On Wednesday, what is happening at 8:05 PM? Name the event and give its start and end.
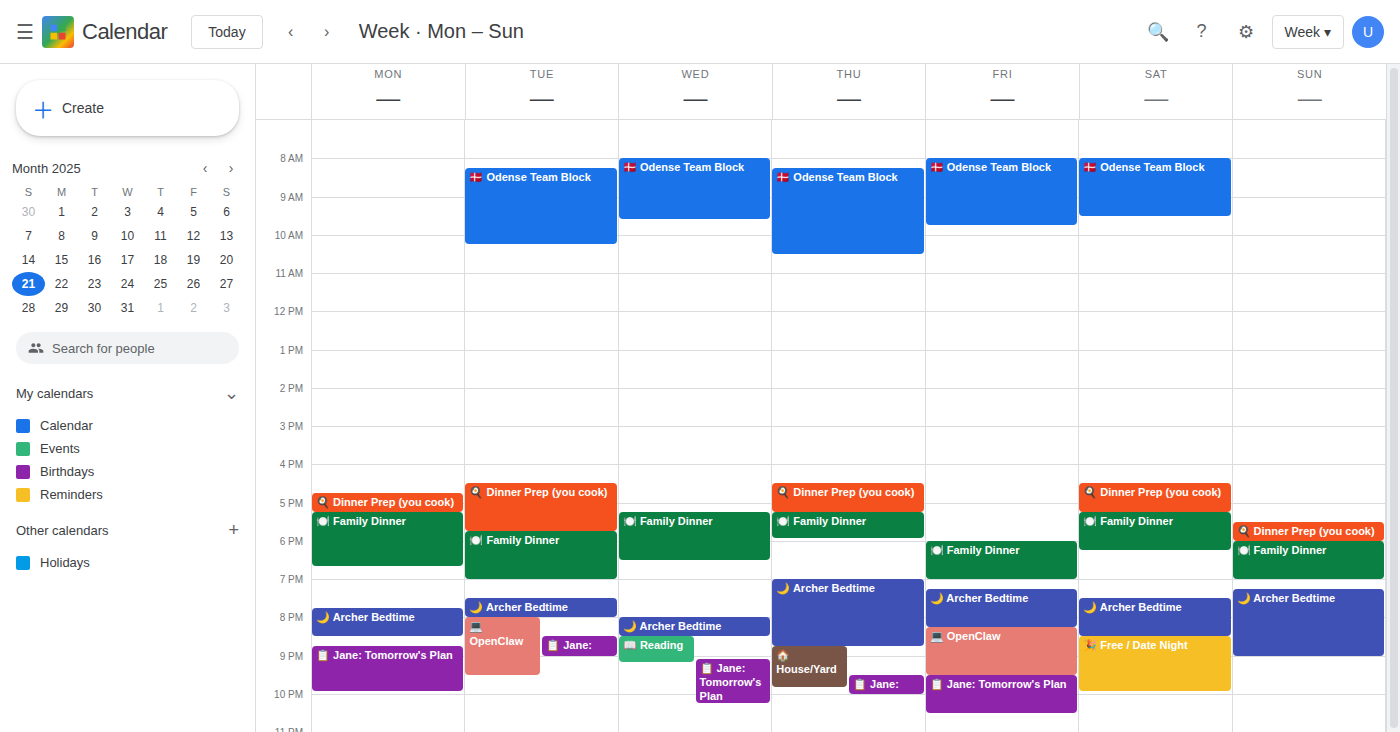
"🌙 Archer Bedtime", 8:00 PM to 8:30 PM